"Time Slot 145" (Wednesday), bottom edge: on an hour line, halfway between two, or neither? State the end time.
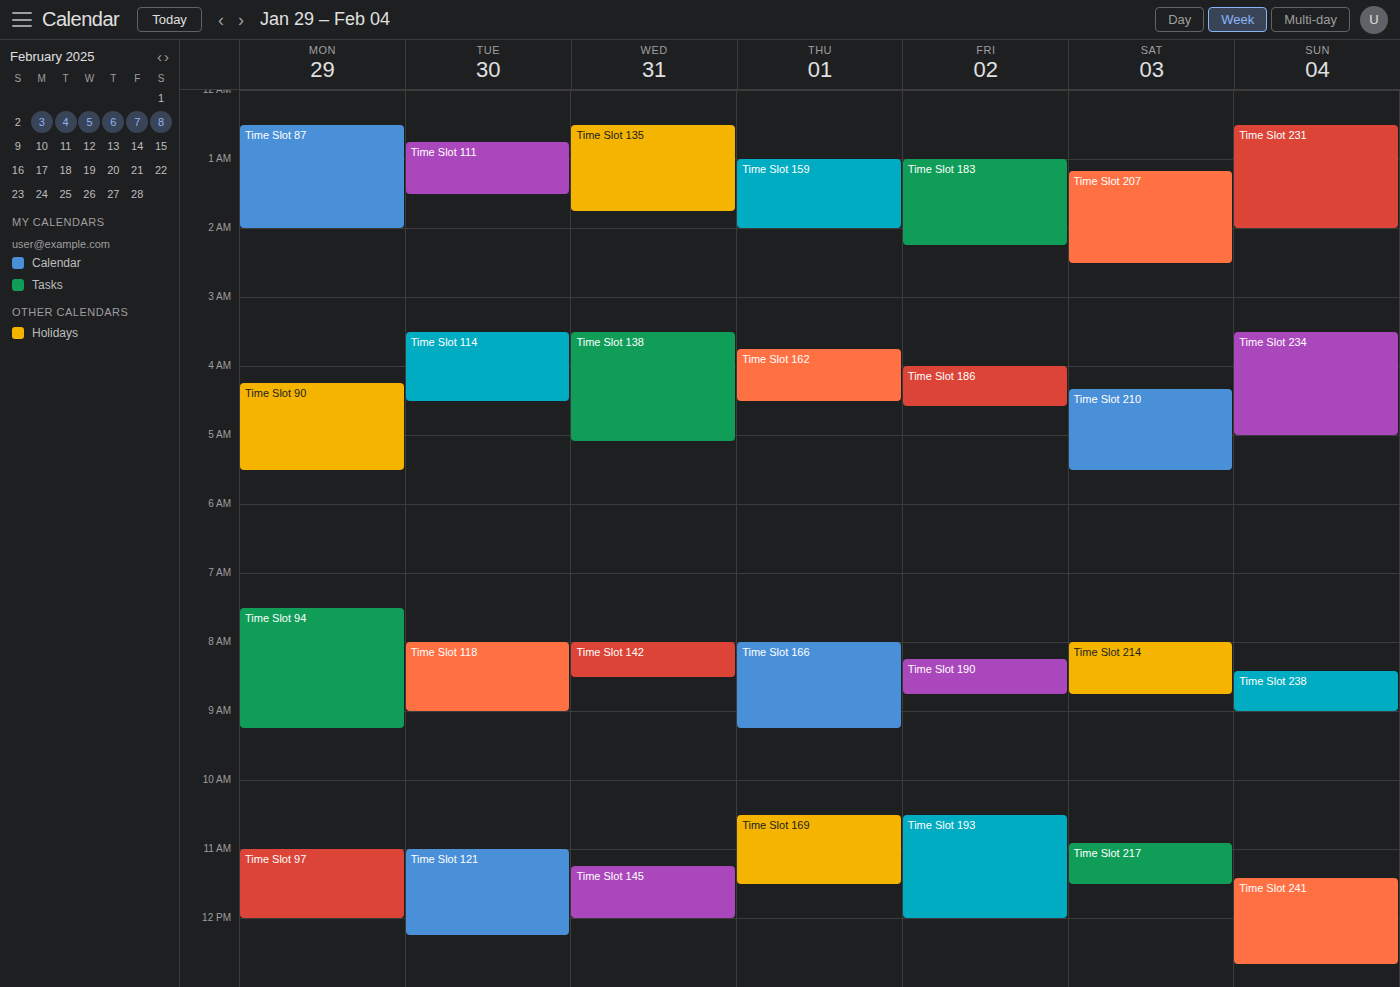
12:00 PM -- exactly on the 12 PM line.